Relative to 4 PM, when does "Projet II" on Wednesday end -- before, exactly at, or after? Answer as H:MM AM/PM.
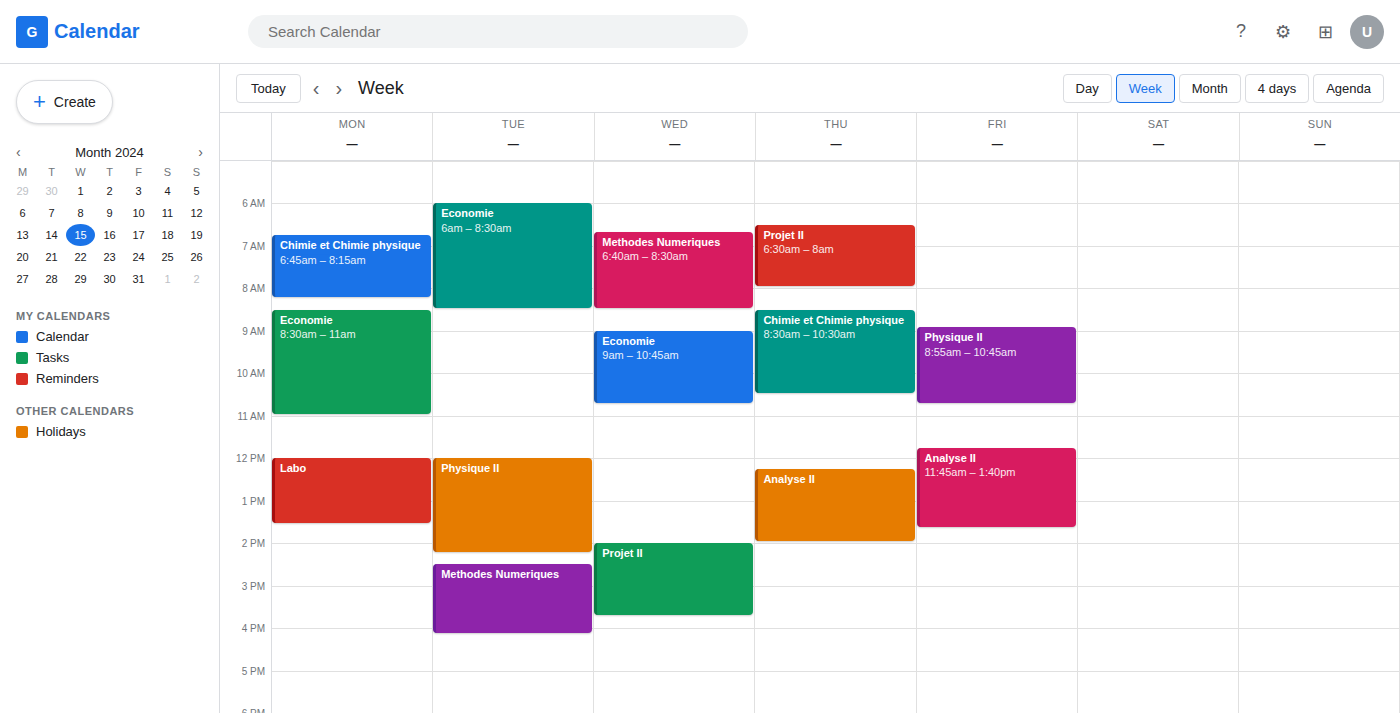
3:45 PM -- before 4 PM, 15 minutes above the 4 PM line.